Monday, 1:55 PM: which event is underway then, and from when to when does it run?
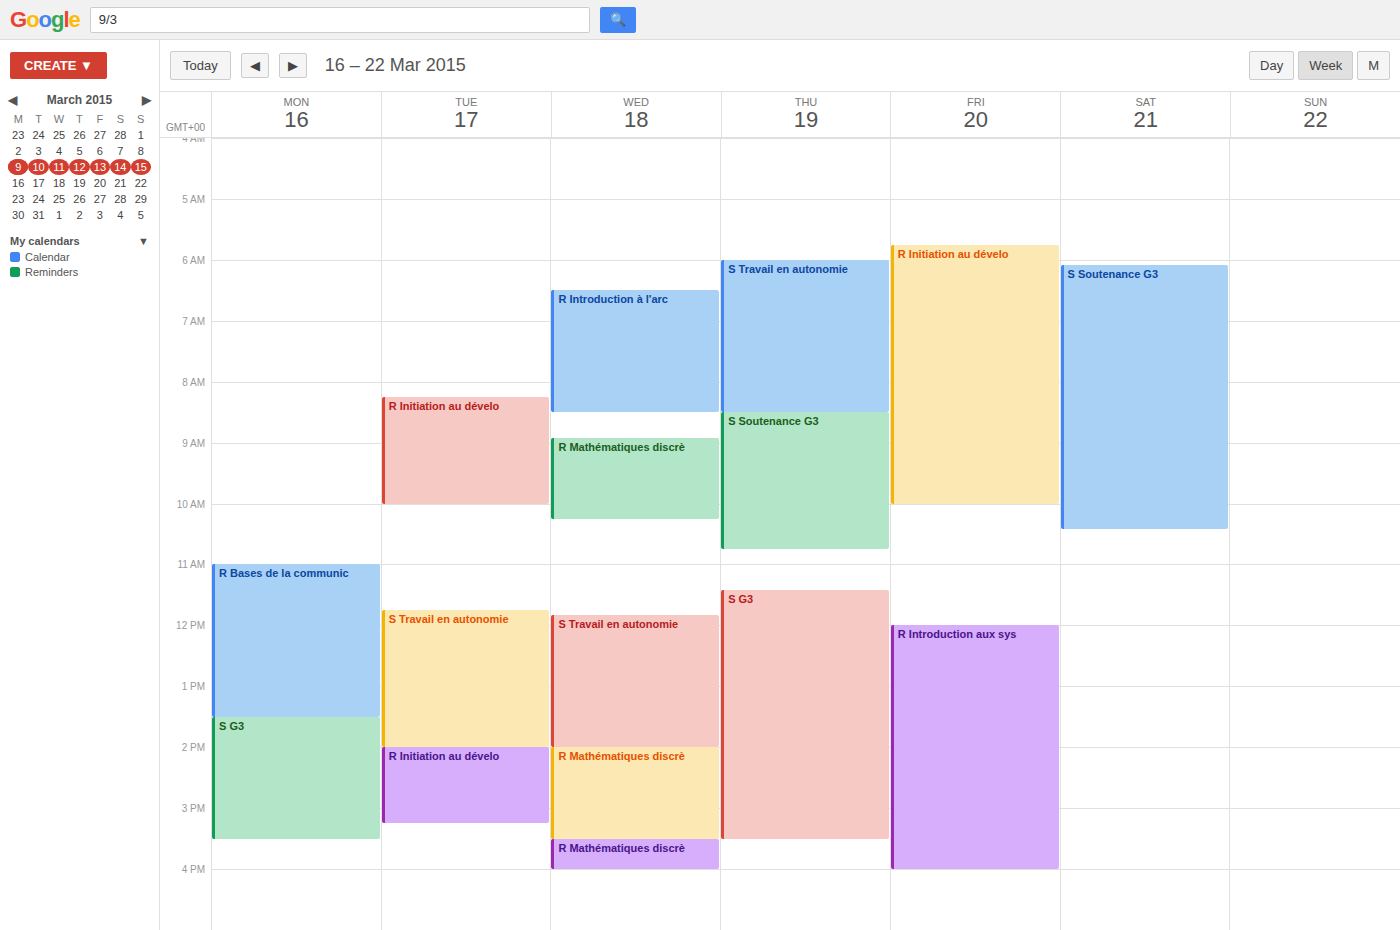
"S G3", 1:30 PM to 3:30 PM